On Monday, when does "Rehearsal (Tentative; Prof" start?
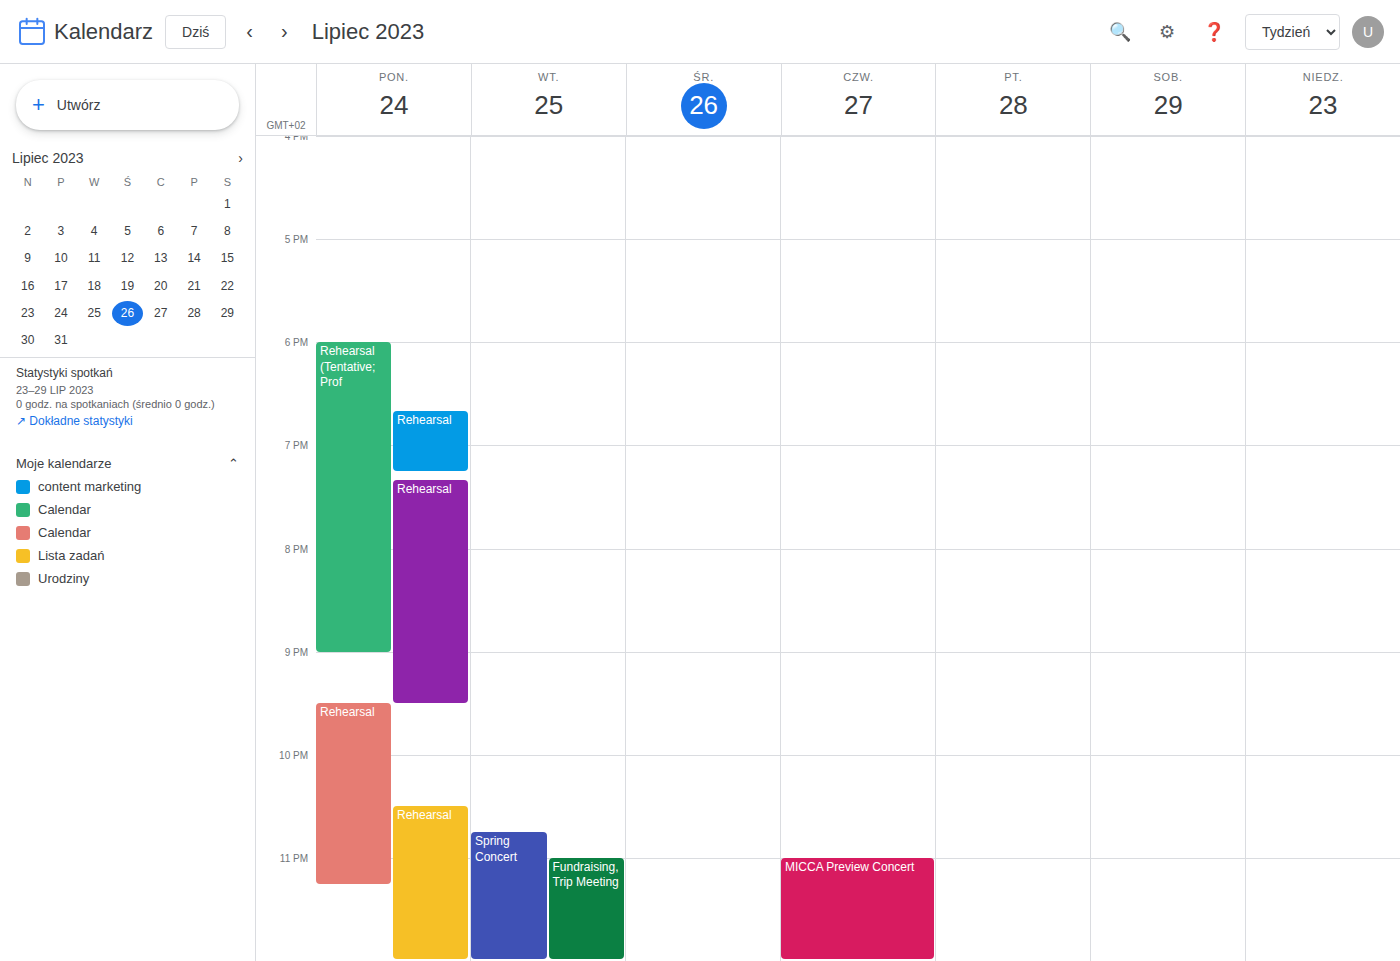
6:00 PM